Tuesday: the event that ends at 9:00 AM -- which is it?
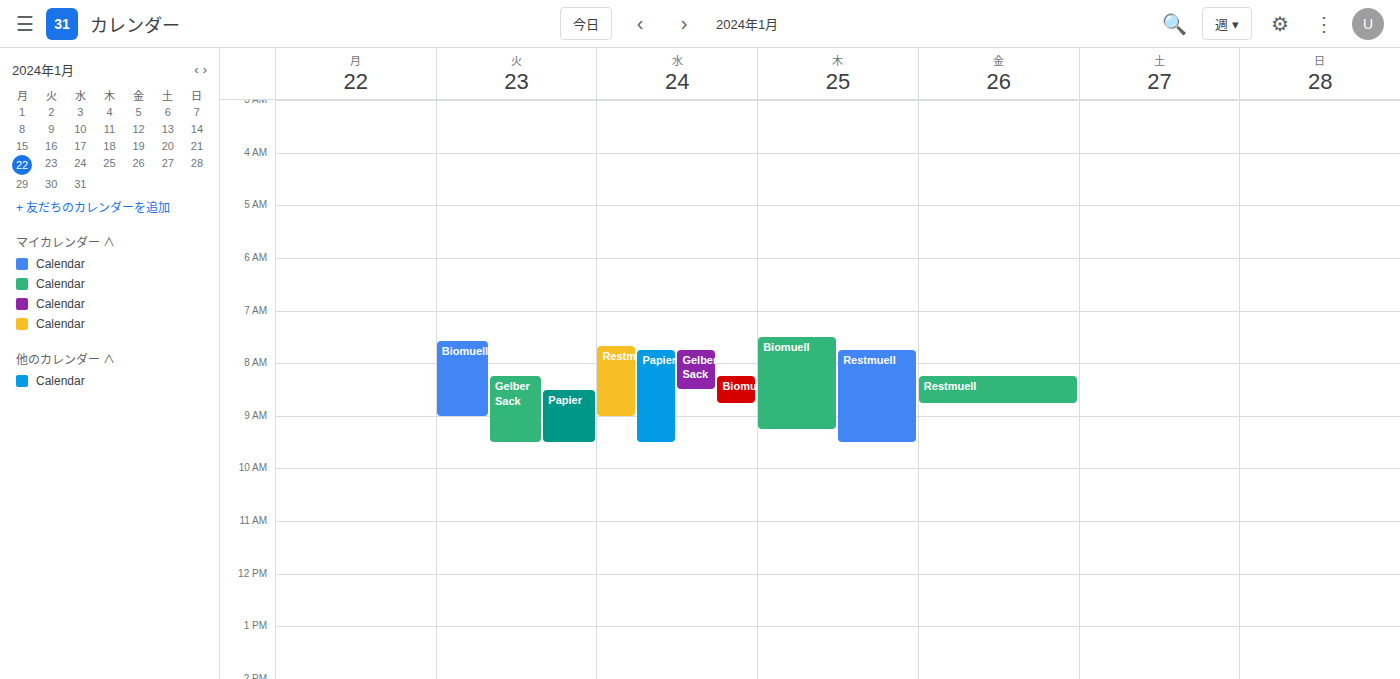
"Biomuell"